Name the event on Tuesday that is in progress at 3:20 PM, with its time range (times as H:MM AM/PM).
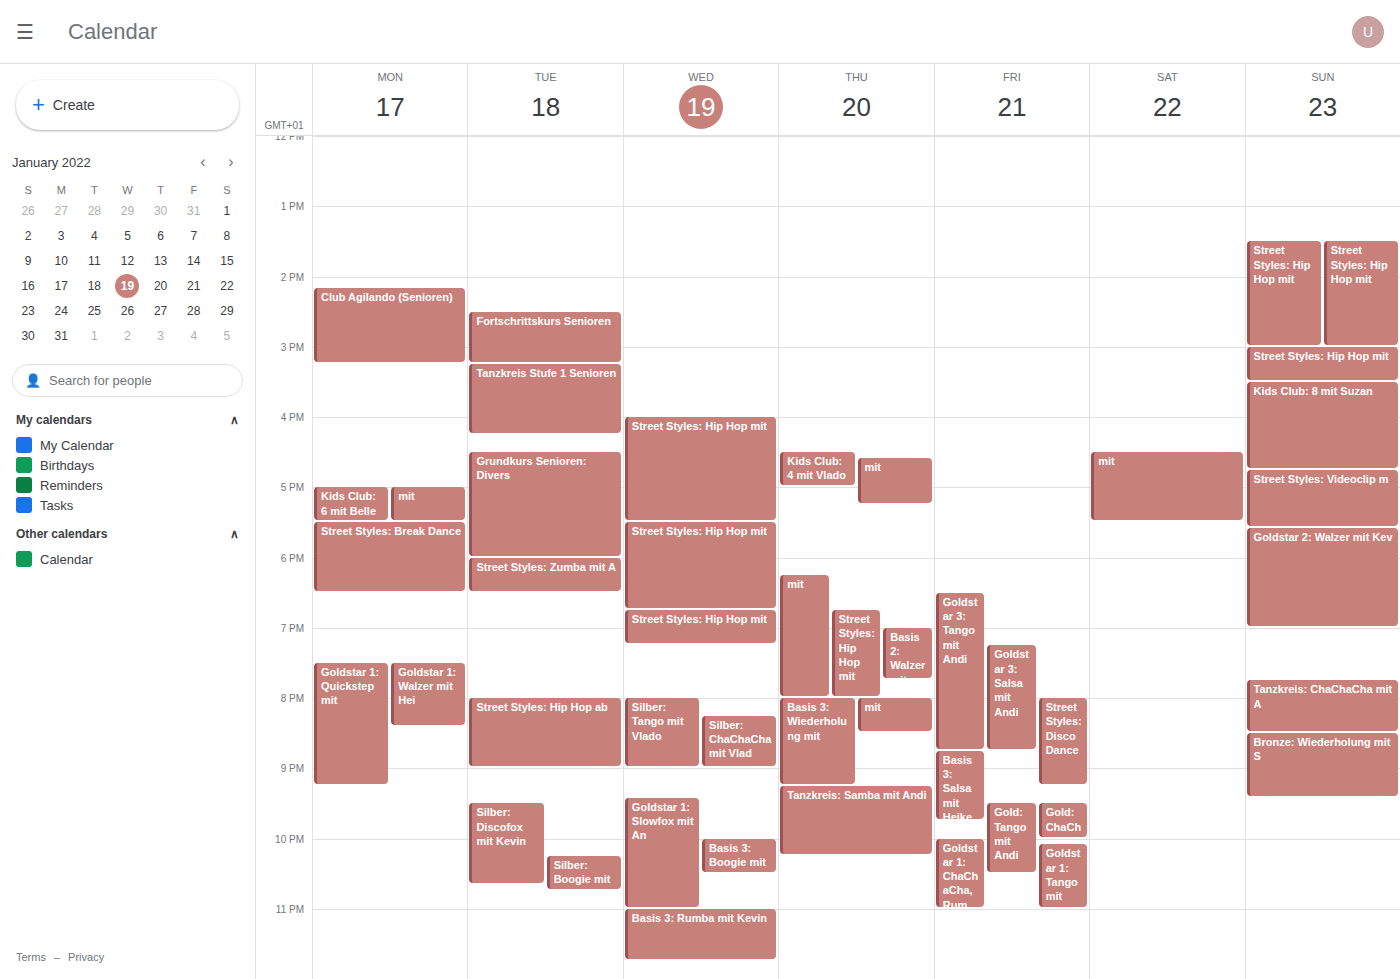
"Tanzkreis Stufe 1 Senioren", 3:15 PM to 4:15 PM